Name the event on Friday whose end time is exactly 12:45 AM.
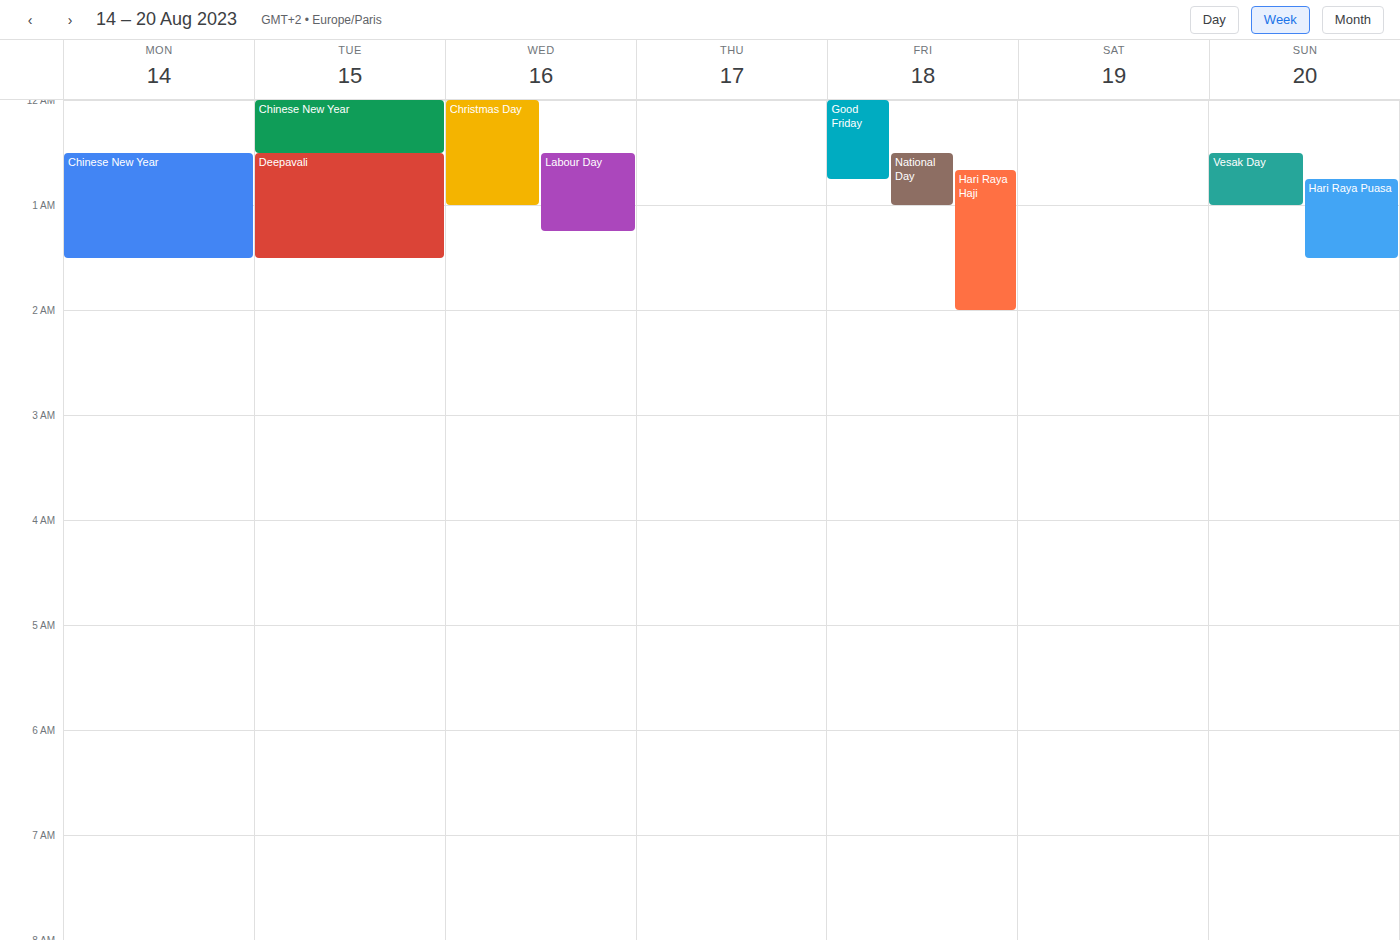
"Good Friday"